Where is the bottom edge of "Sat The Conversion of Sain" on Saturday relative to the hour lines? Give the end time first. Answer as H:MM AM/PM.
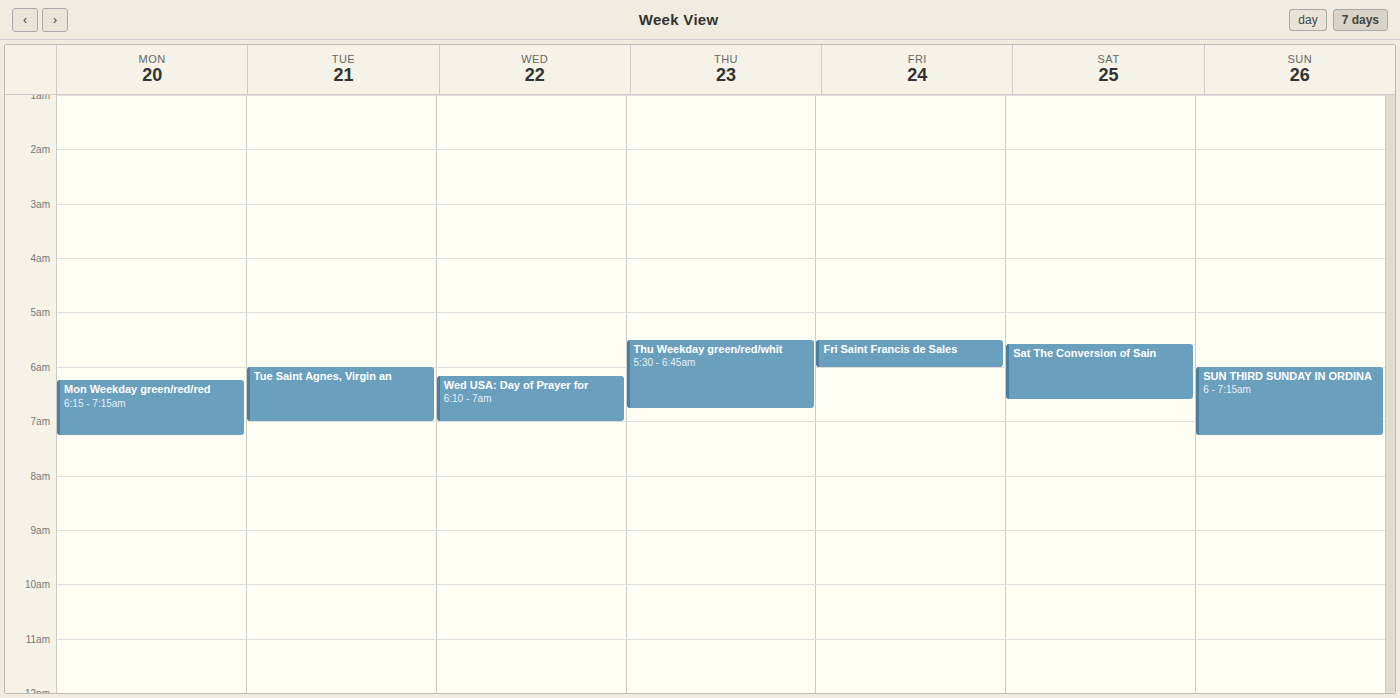
6:35 AM -- neither: 35 minutes below the 6 AM line and 25 minutes above the 7 AM line.